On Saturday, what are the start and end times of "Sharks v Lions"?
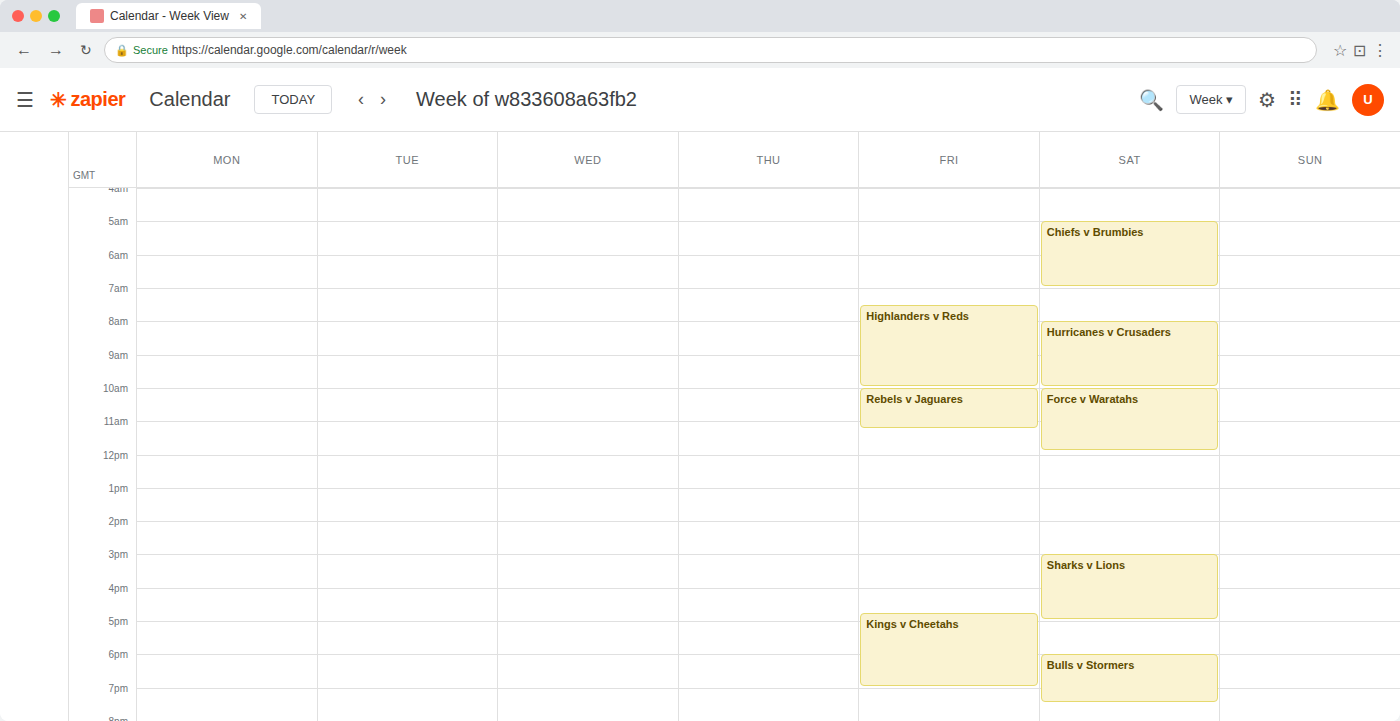
3:00 PM to 5:00 PM